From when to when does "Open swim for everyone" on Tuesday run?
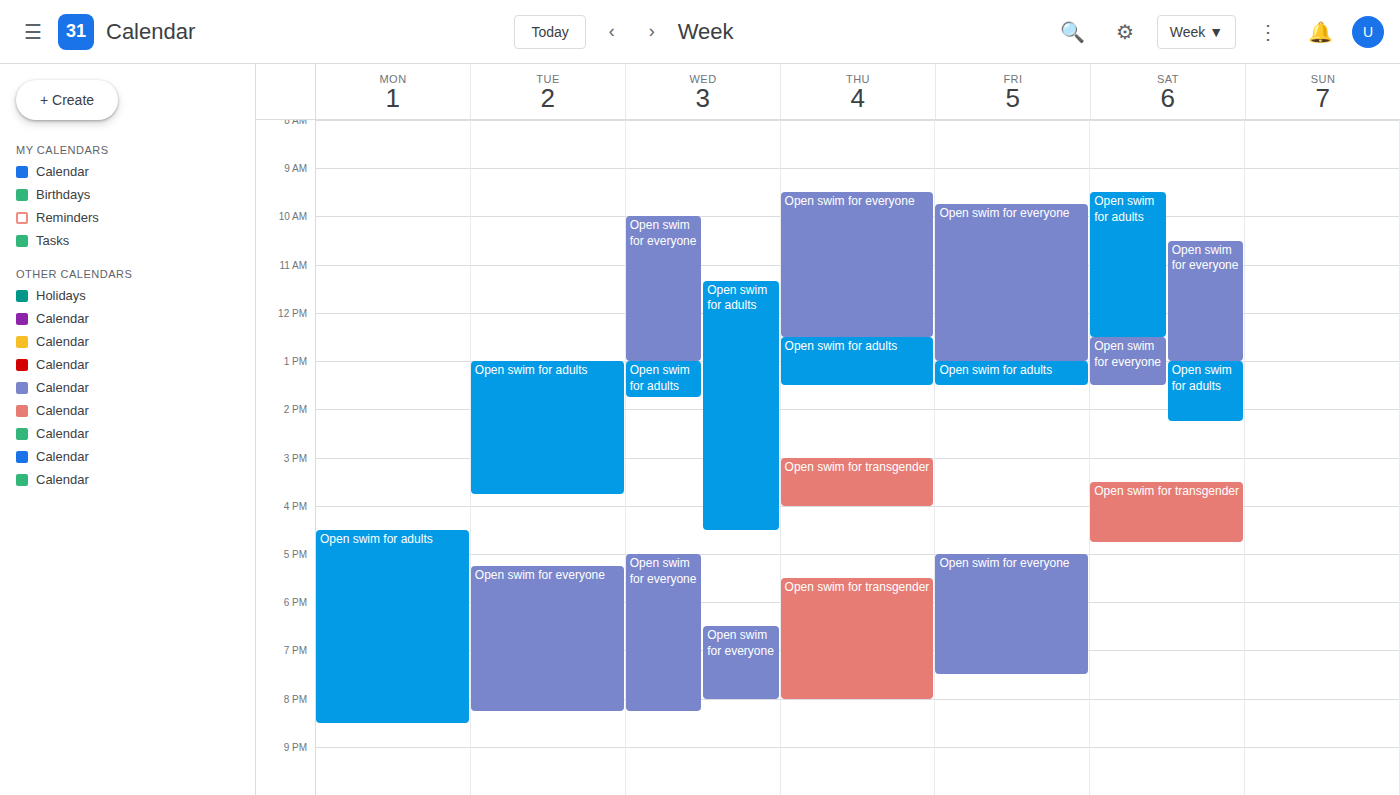
5:15 PM to 8:15 PM